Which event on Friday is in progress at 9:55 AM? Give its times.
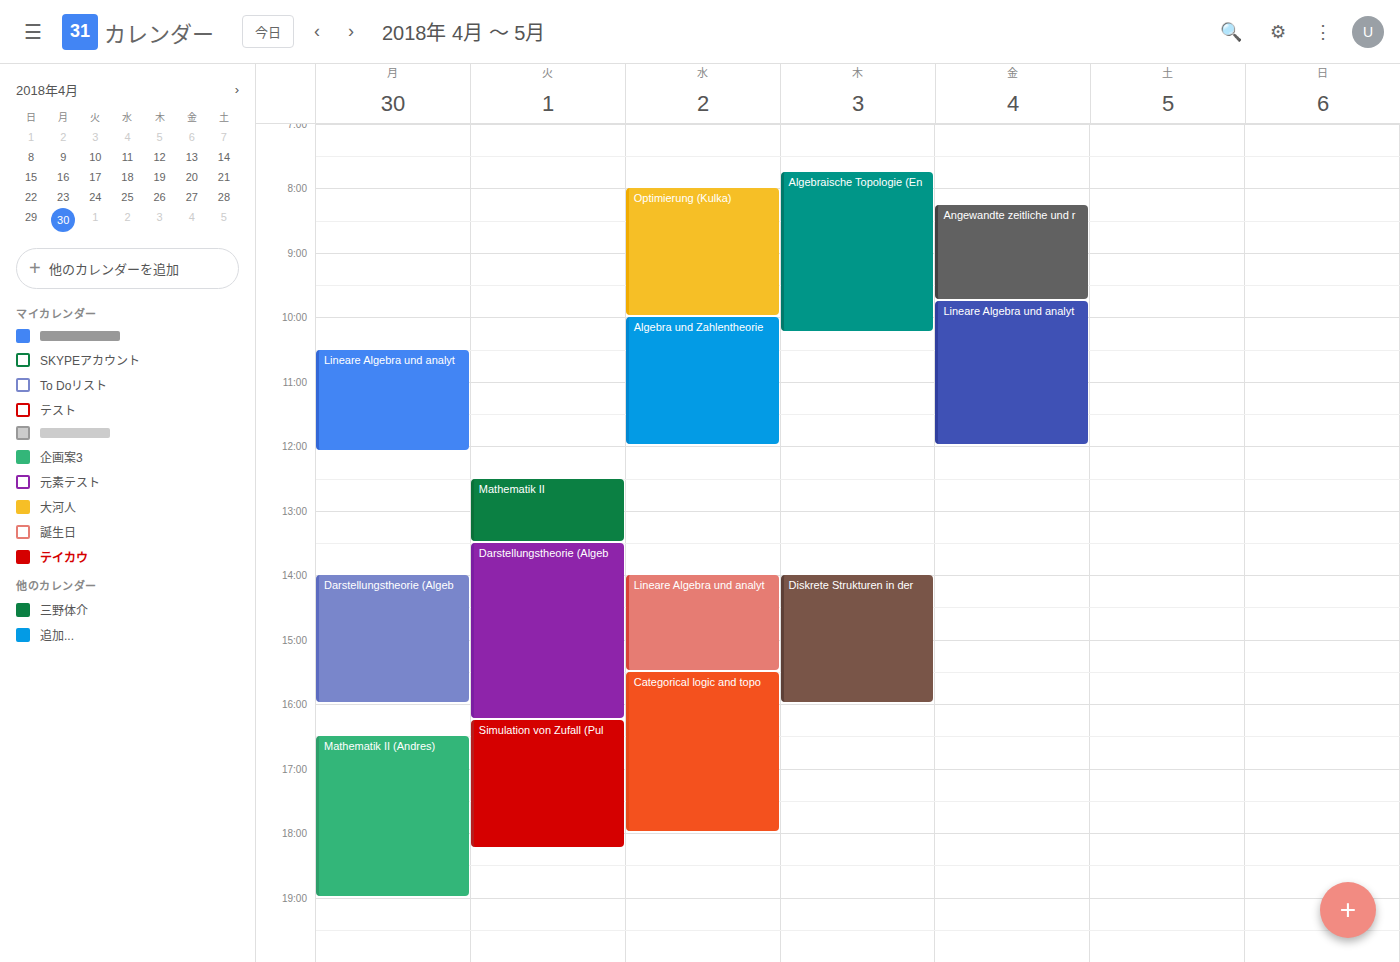
"Lineare Algebra und analyt", 9:45 AM to 12:00 PM